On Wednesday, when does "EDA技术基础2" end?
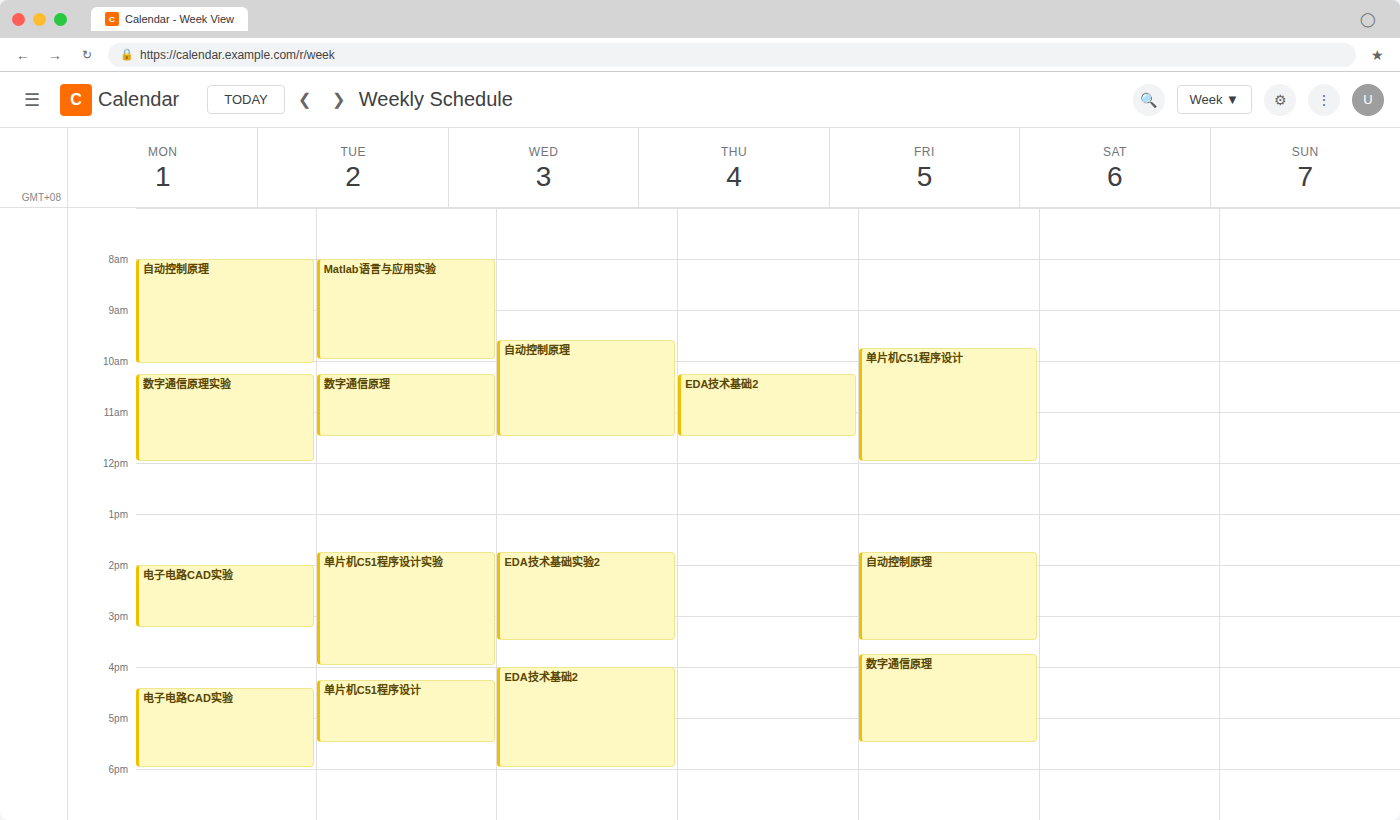
6:00 PM